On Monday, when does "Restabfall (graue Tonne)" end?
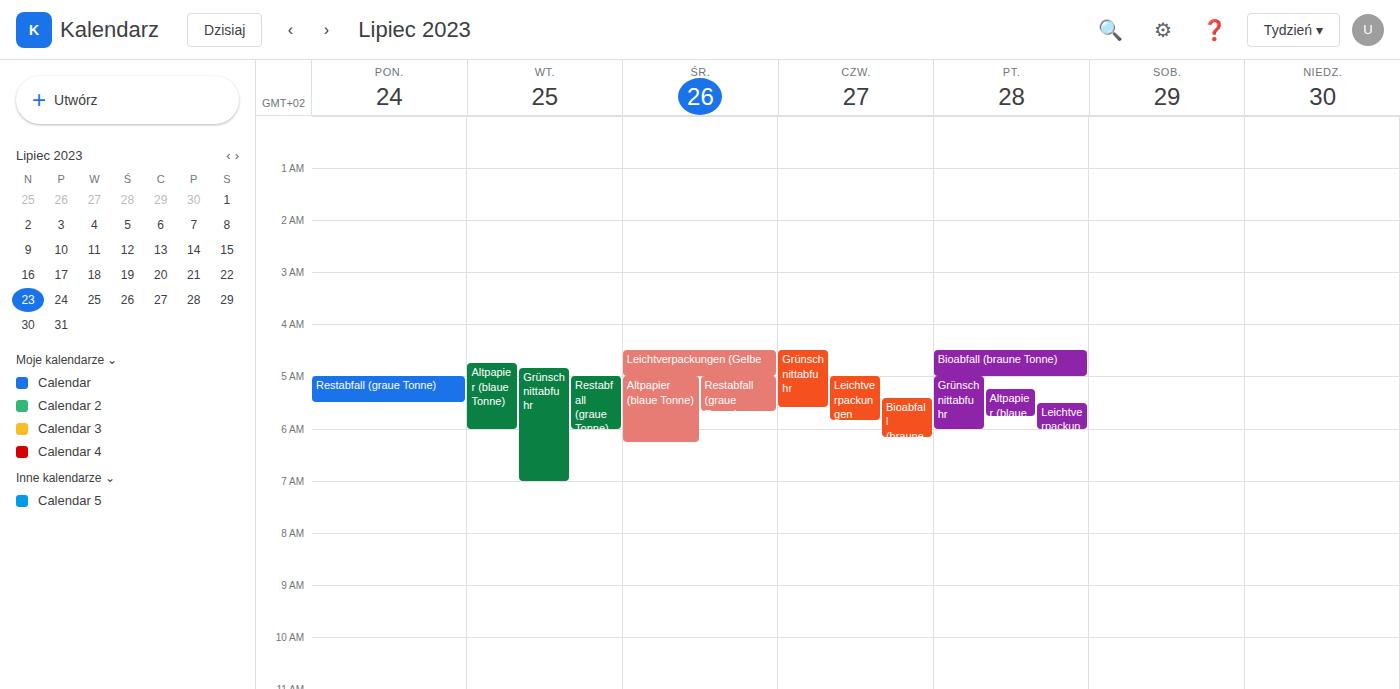
5:30 AM